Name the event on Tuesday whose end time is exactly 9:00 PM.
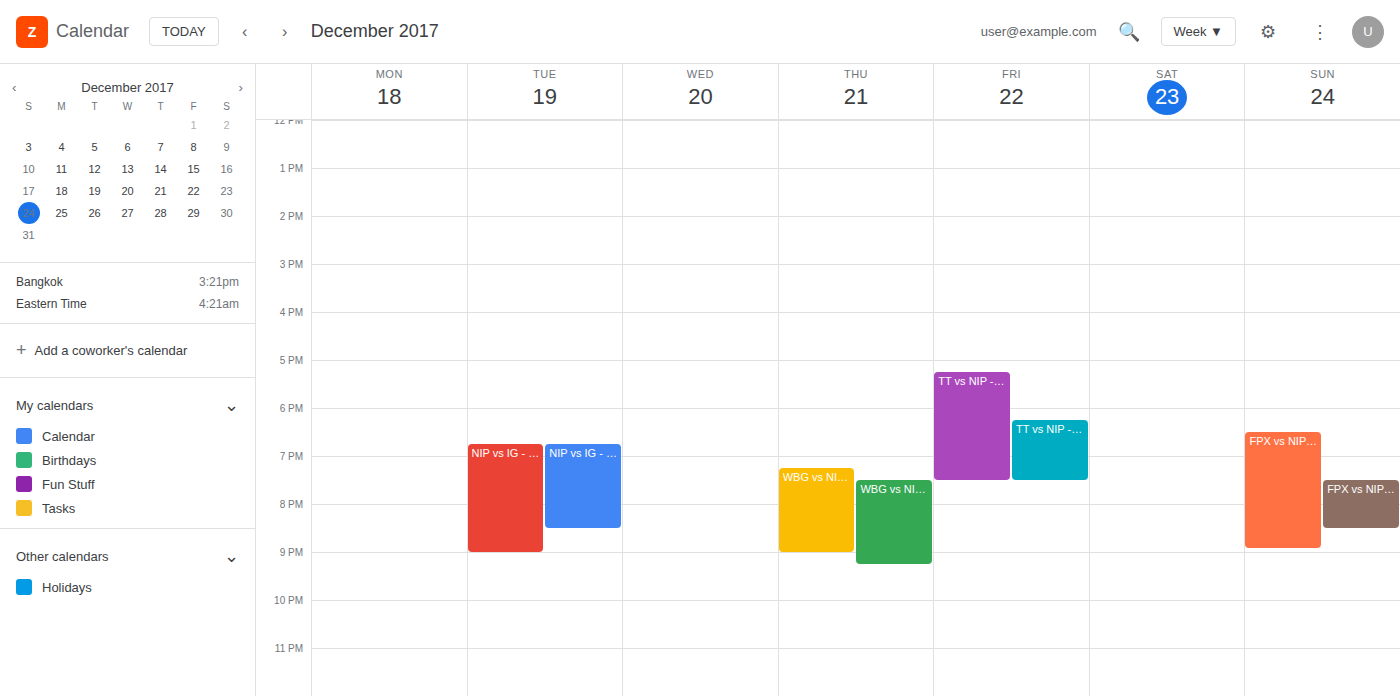
"NIP vs IG - 2 : 1"